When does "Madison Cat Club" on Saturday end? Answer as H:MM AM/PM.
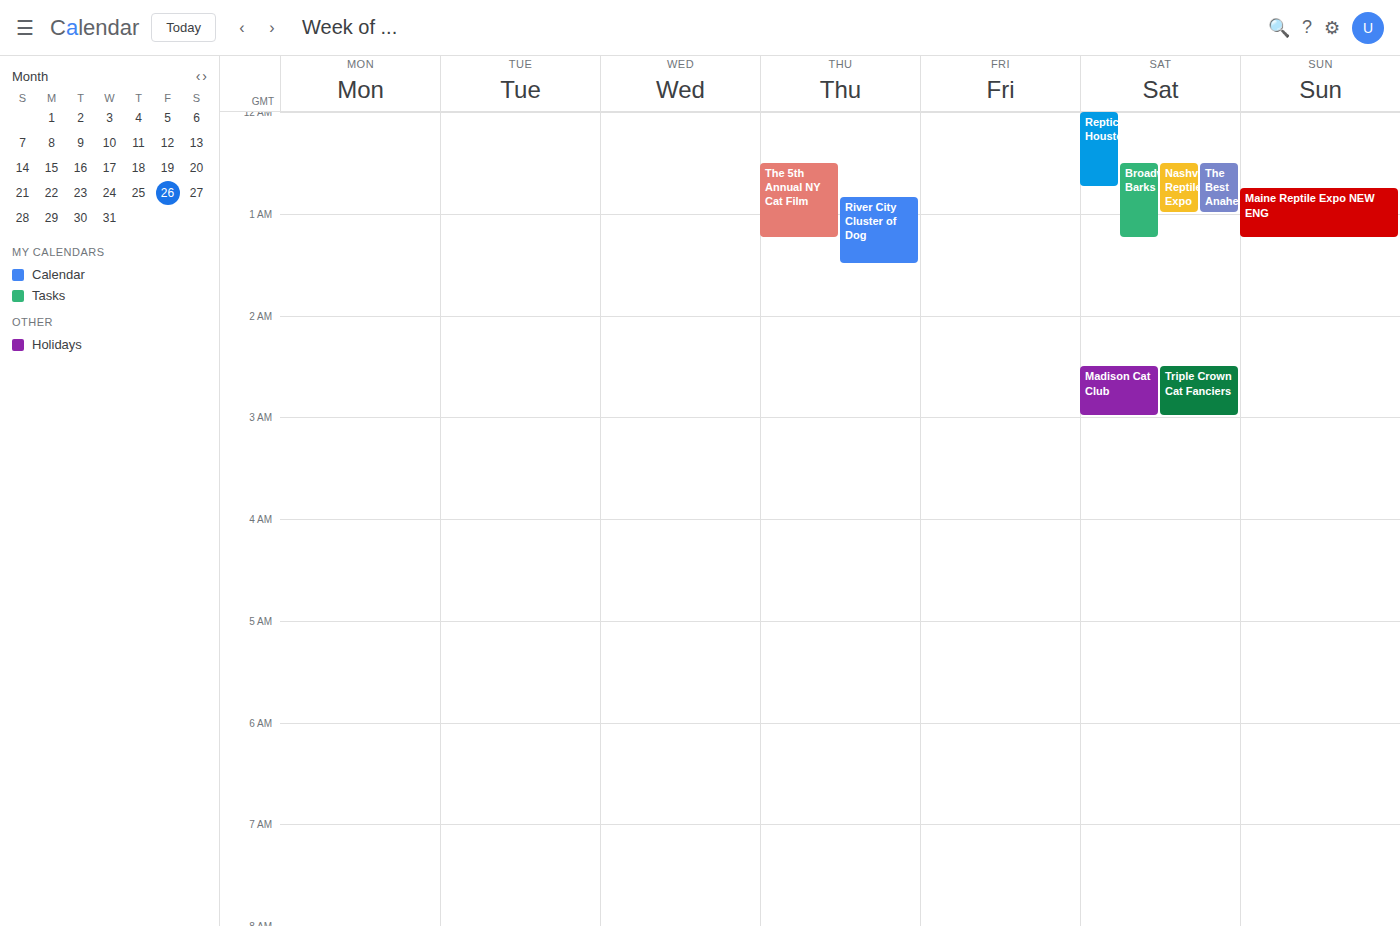
3:00 AM